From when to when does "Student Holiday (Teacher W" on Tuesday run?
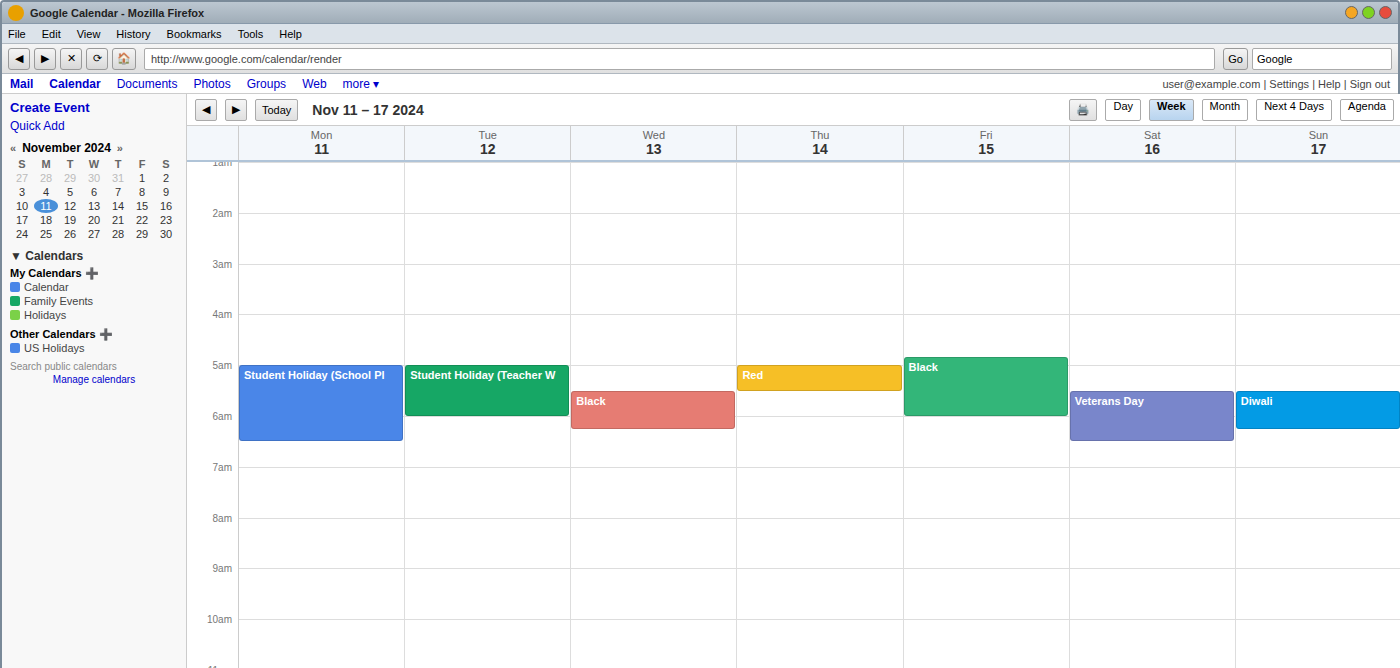
05:00 to 06:00